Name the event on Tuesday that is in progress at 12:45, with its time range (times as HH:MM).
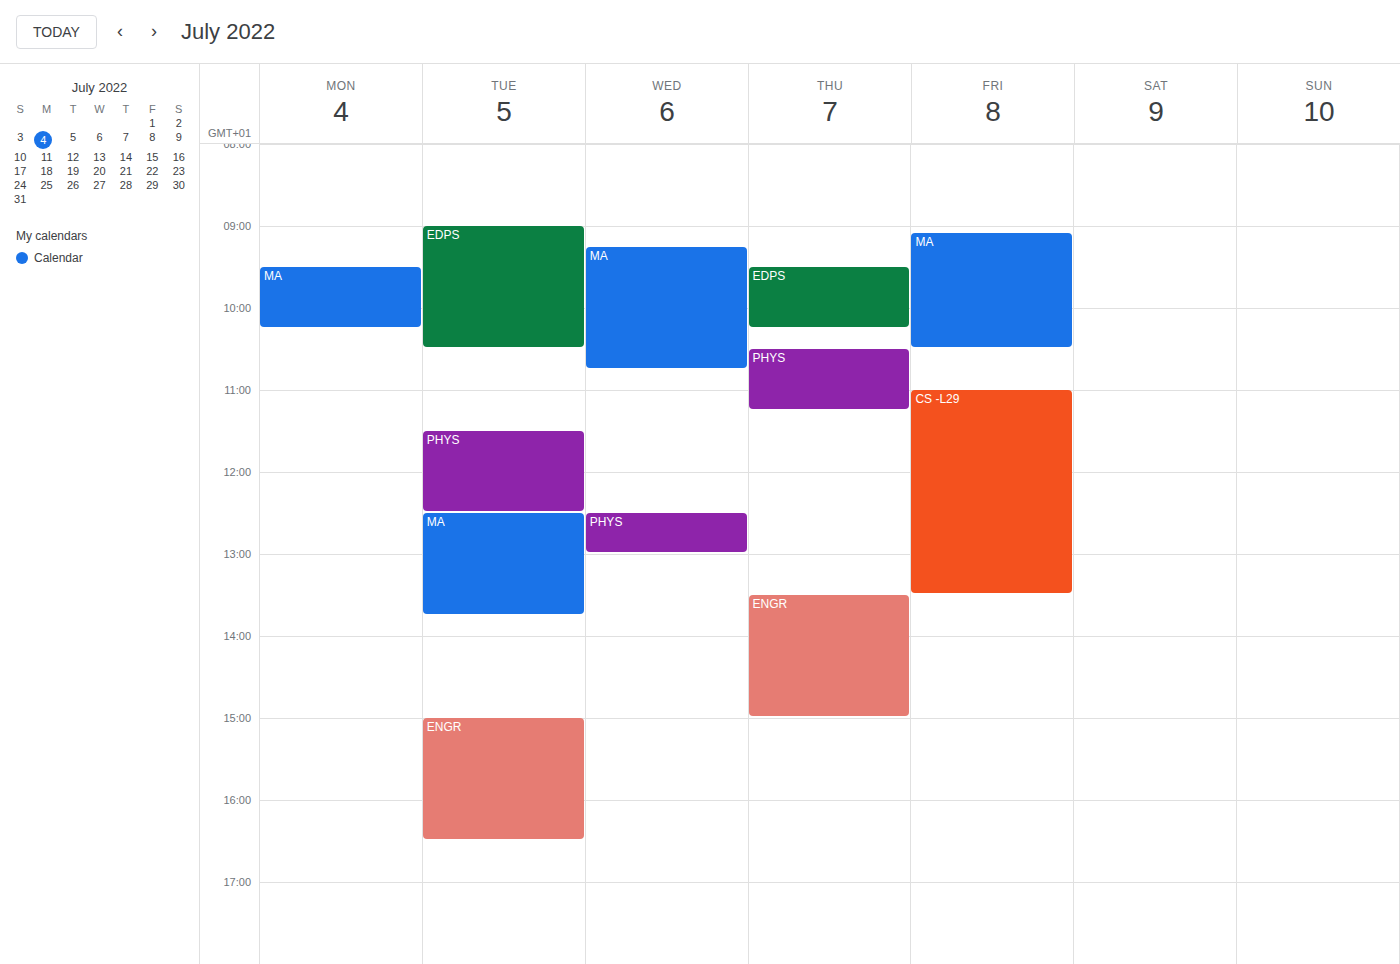
"MA", 12:30 to 13:45